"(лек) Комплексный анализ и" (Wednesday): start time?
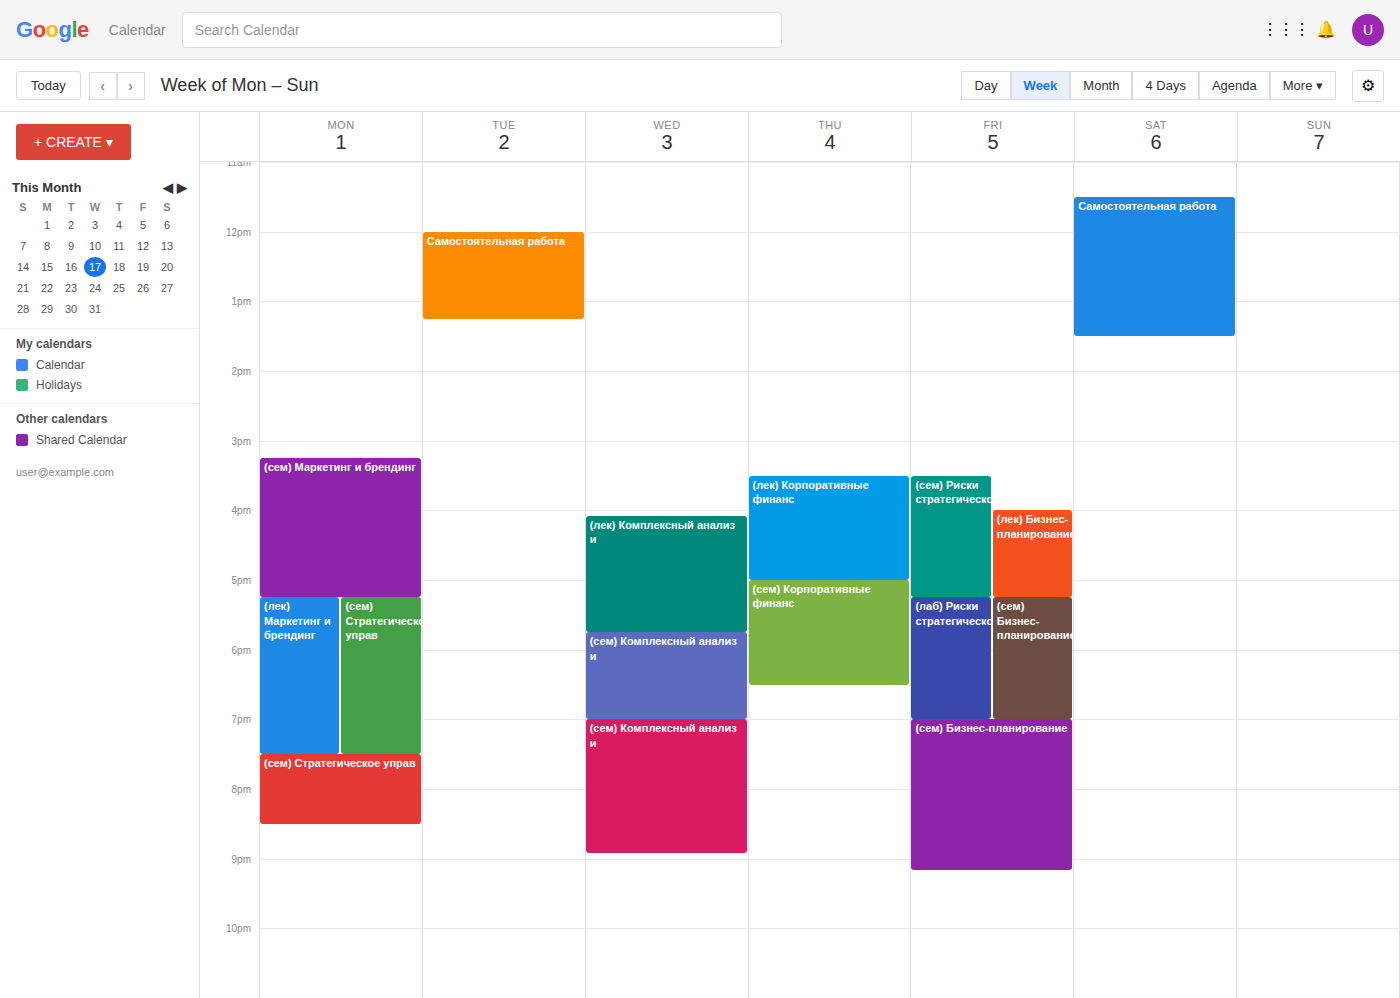
4:05 PM